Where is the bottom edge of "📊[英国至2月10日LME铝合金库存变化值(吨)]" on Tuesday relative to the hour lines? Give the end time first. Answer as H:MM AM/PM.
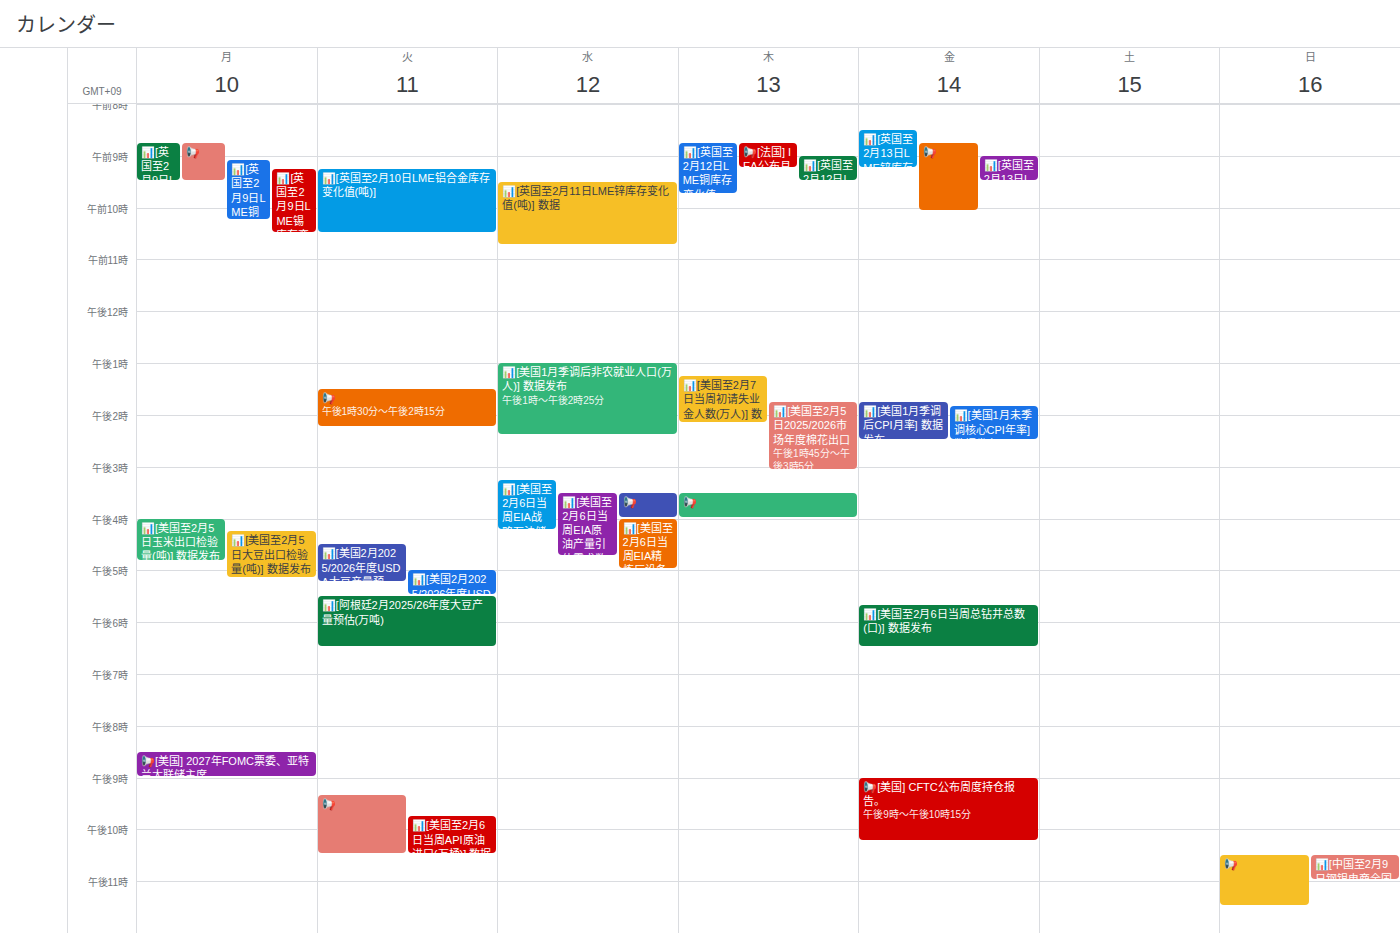
10:30 AM -- halfway between the 10 AM and 11 AM lines.